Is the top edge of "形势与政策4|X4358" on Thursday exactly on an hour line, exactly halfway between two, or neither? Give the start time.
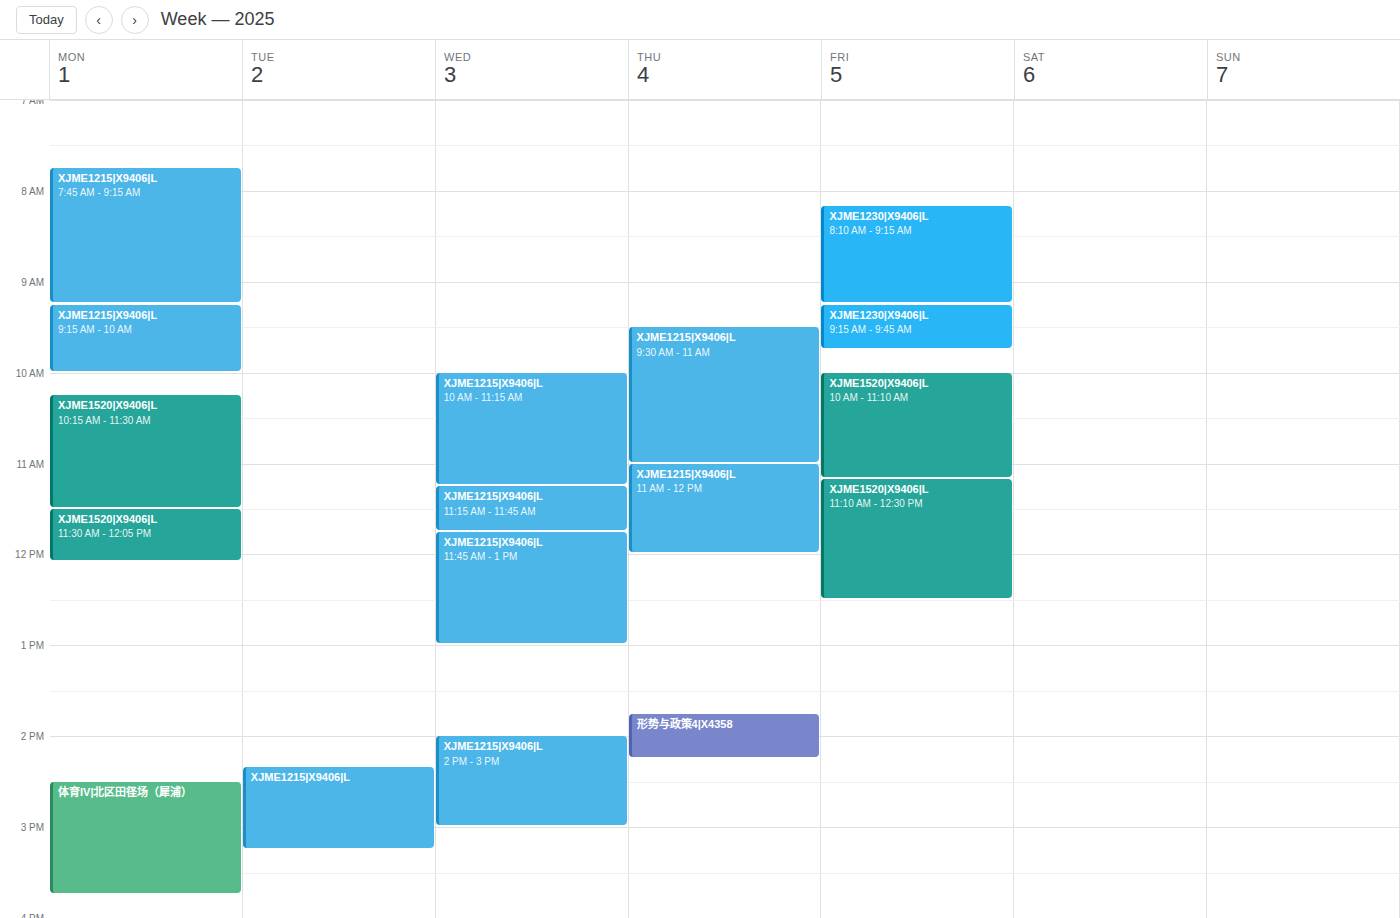
13:45 -- neither: three quarters of the way from the 13:00 line to the 14:00 line.